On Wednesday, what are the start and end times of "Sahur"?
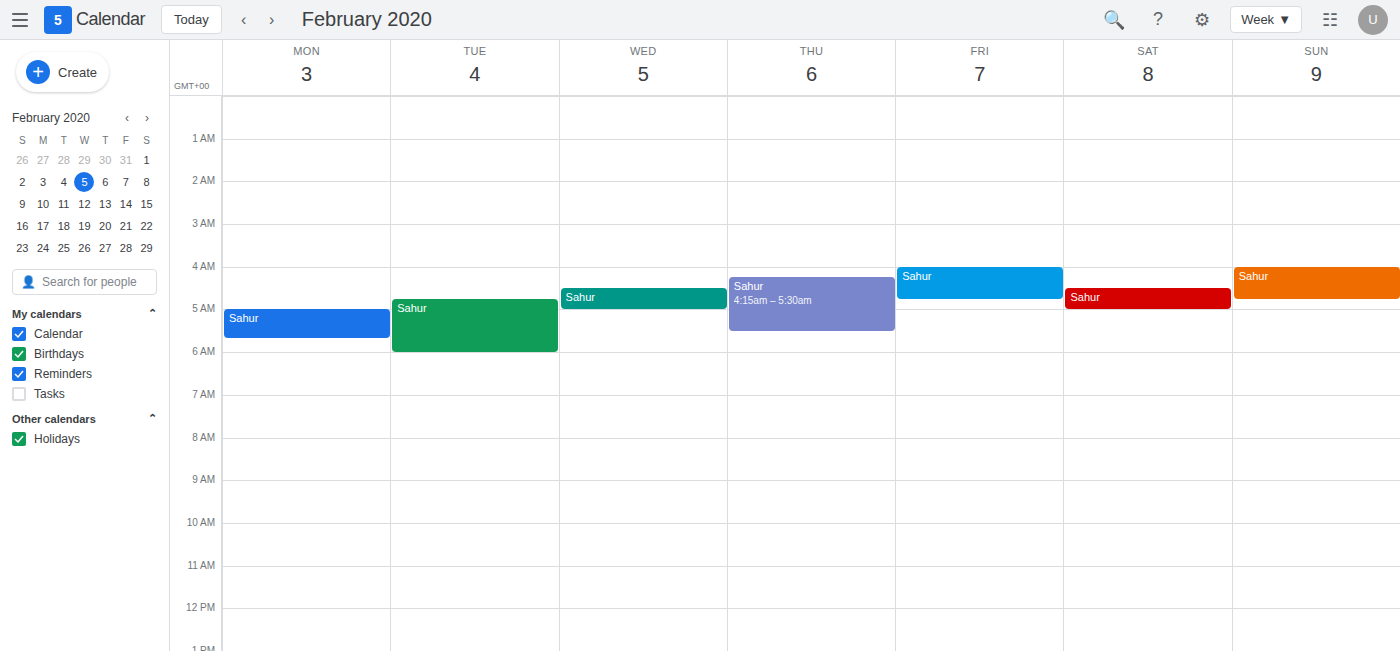
4:30 AM to 5:00 AM